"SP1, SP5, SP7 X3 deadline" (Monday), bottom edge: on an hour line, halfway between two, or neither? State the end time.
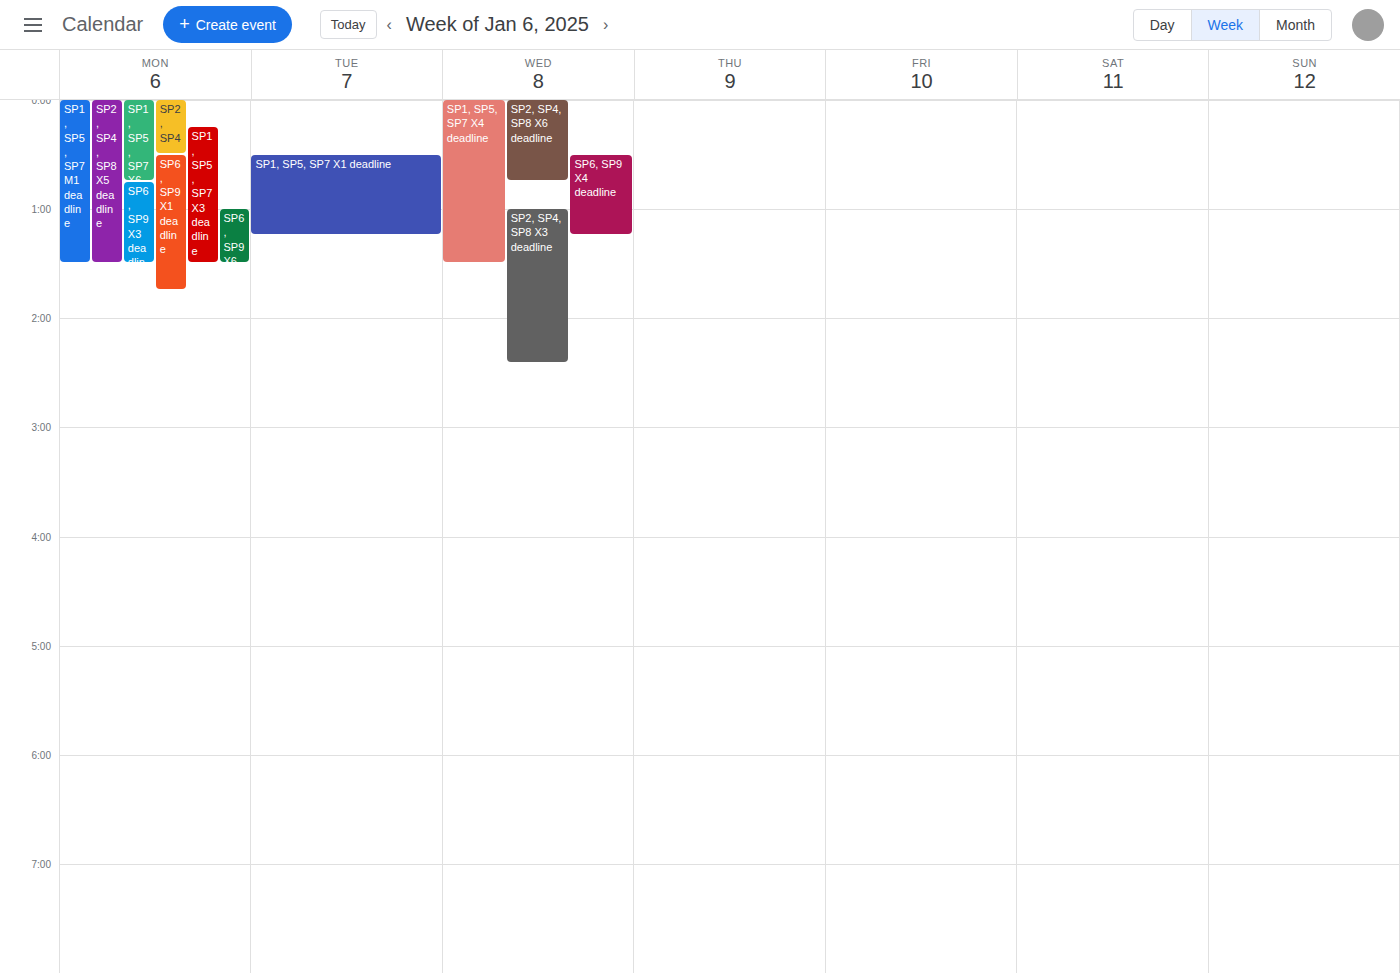
1:30 AM -- halfway between the 1 AM and 2 AM lines.